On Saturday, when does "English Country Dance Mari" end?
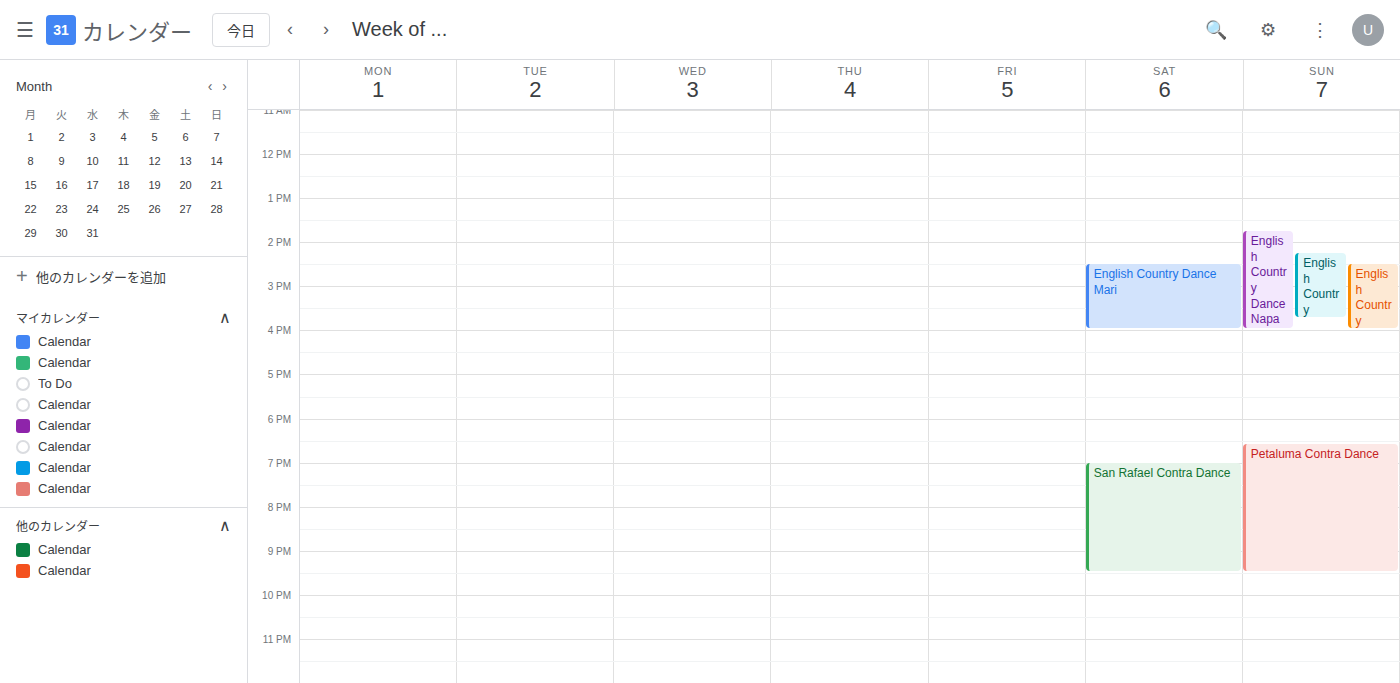
4:00 PM